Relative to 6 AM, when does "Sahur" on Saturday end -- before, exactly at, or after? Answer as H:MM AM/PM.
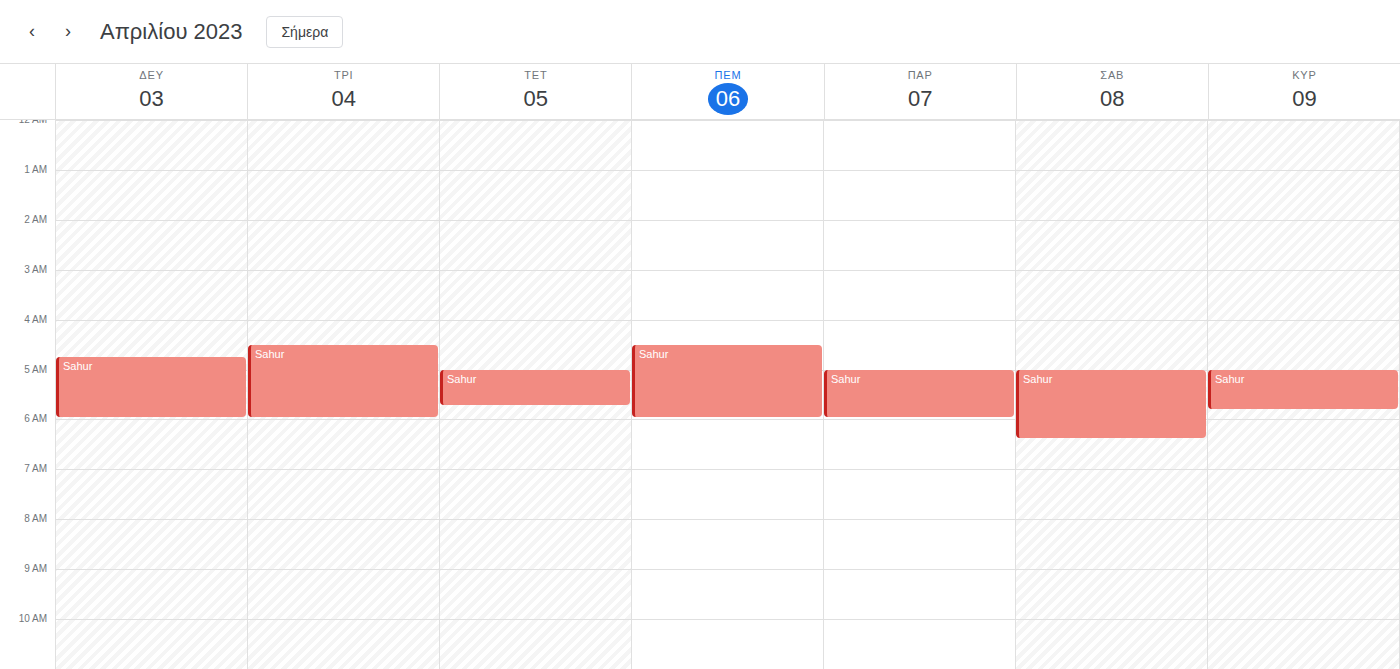
6:25 AM -- after 6 AM, 25 minutes below the 6 AM line.